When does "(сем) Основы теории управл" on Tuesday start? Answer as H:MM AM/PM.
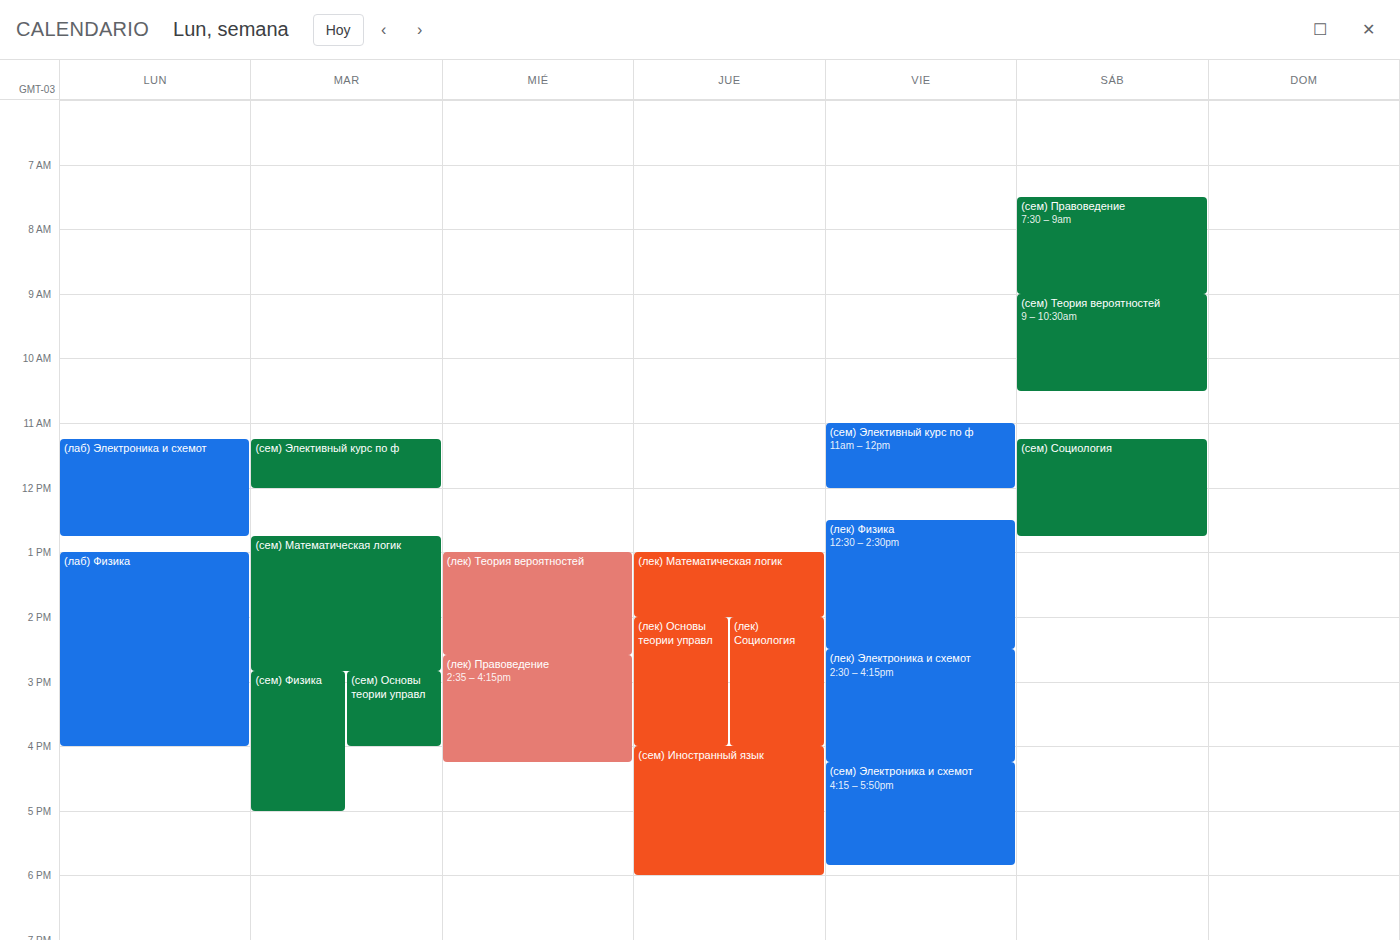
2:50 PM